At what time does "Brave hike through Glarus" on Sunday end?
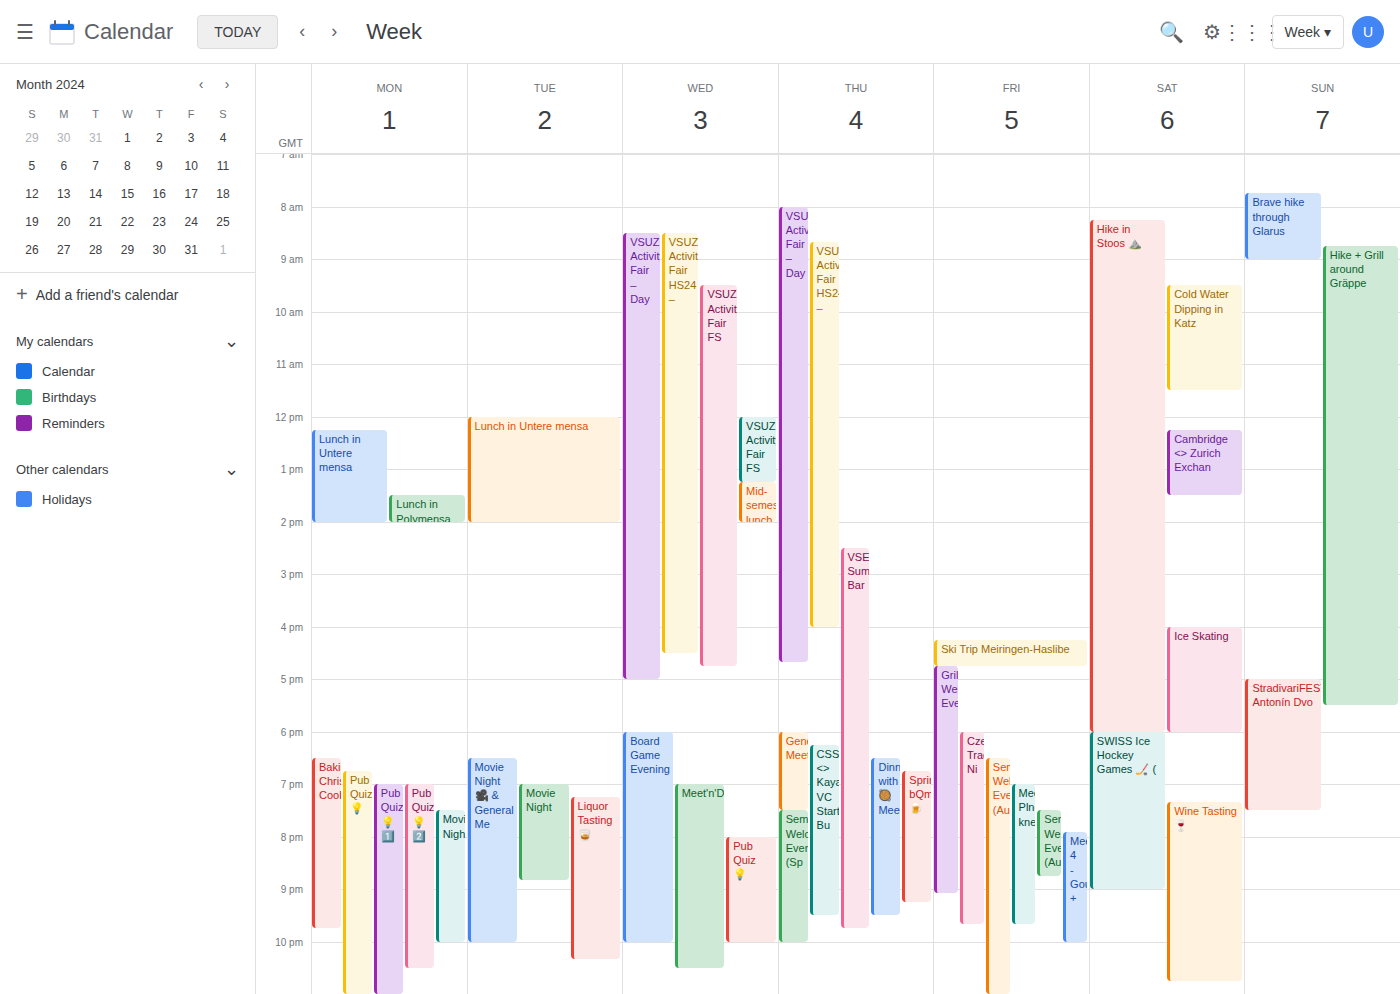
9:00 AM